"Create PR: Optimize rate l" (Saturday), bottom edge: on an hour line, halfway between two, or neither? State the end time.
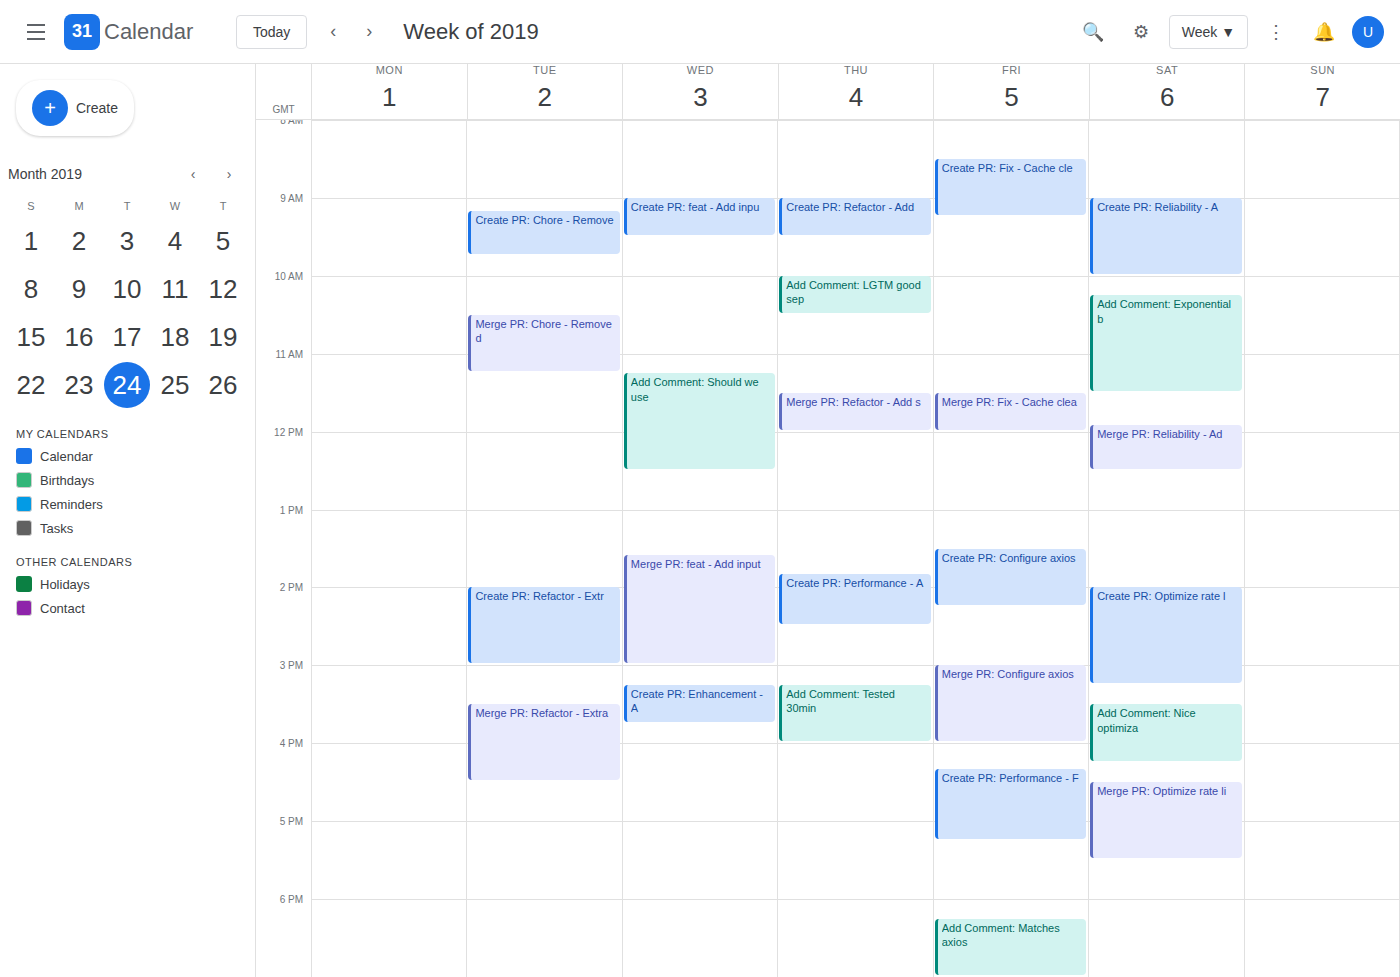
15:15 -- neither: a quarter of the way from the 15:00 line to the 16:00 line.